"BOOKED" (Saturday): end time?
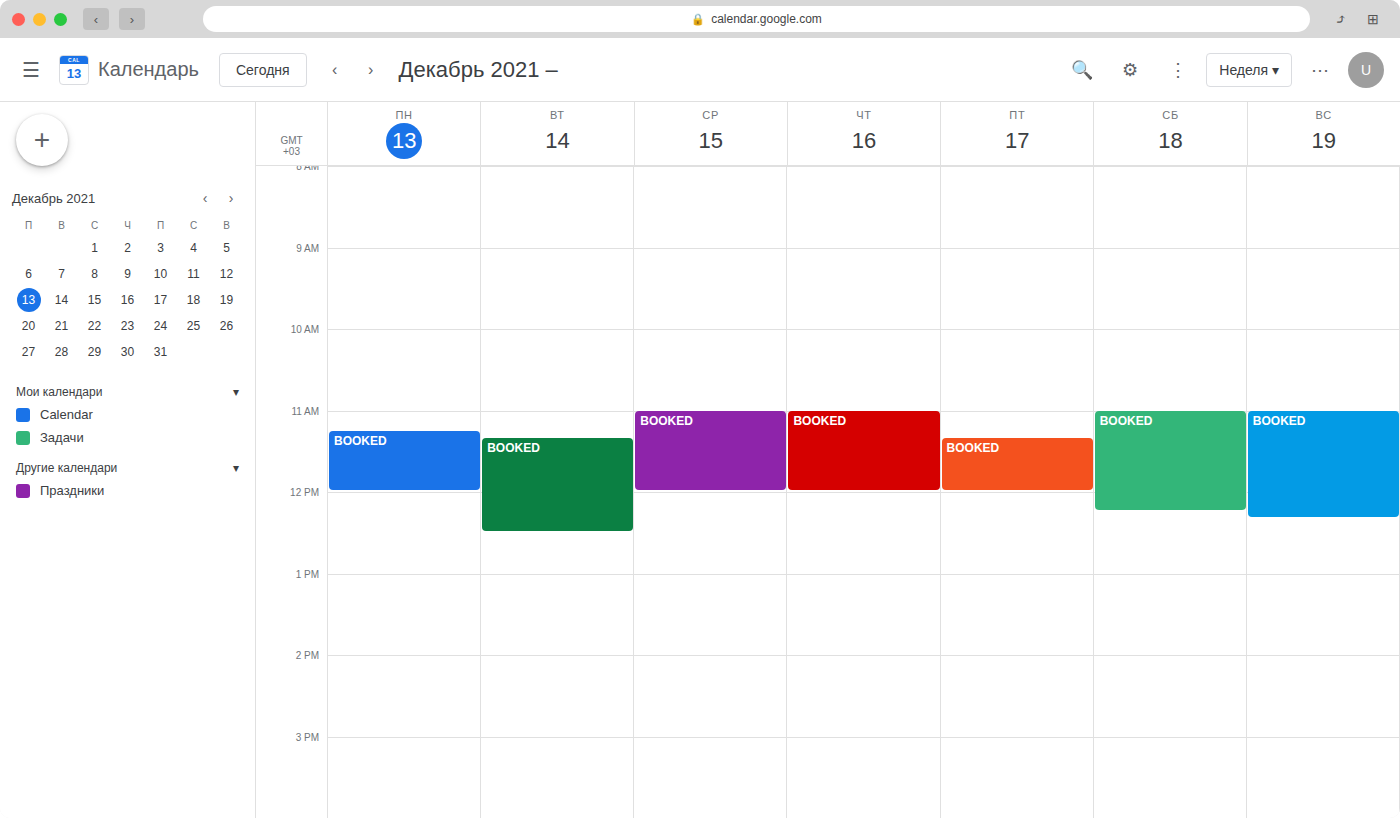
12:15 PM